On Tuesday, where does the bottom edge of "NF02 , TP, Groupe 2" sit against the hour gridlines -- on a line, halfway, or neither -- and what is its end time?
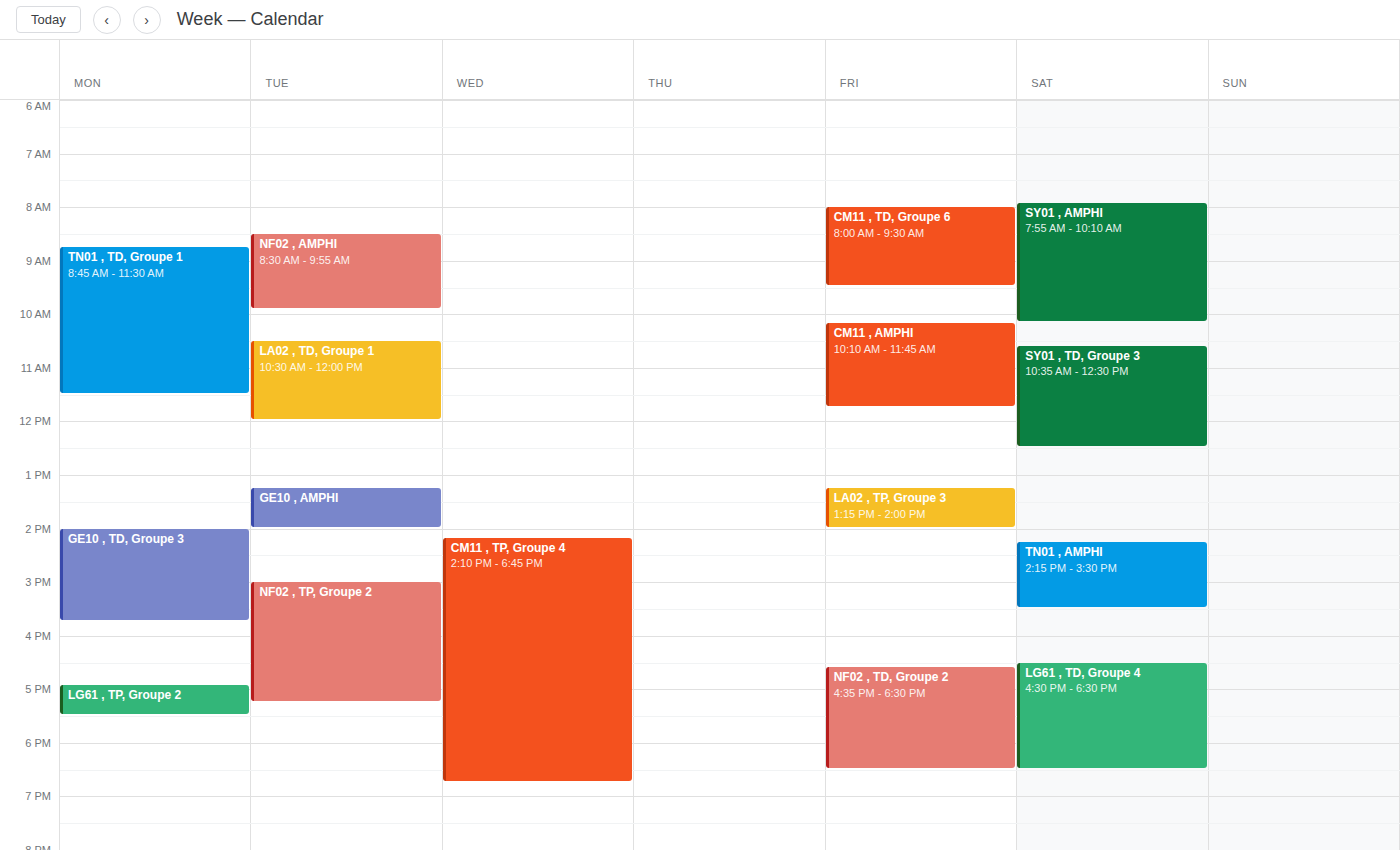
5:15 PM -- neither: a quarter of the way from the 5 PM line to the 6 PM line.